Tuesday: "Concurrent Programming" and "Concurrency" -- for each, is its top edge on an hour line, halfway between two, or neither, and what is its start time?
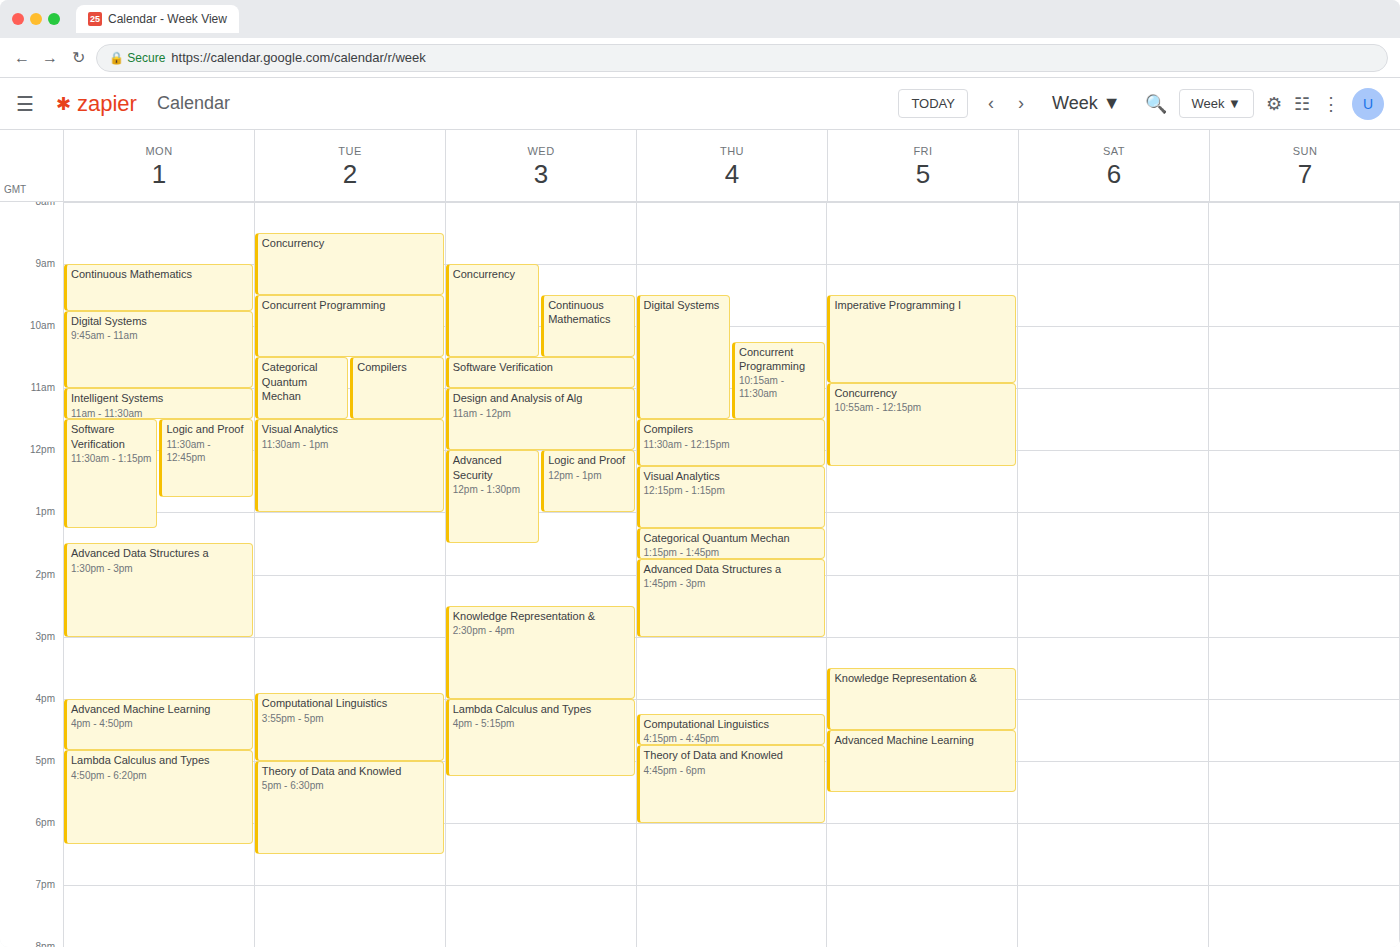
"Concurrent Programming": 9:30 AM, halfway between the 9 AM and 10 AM lines. "Concurrency": 8:30 AM, halfway between the 8 AM and 9 AM lines.